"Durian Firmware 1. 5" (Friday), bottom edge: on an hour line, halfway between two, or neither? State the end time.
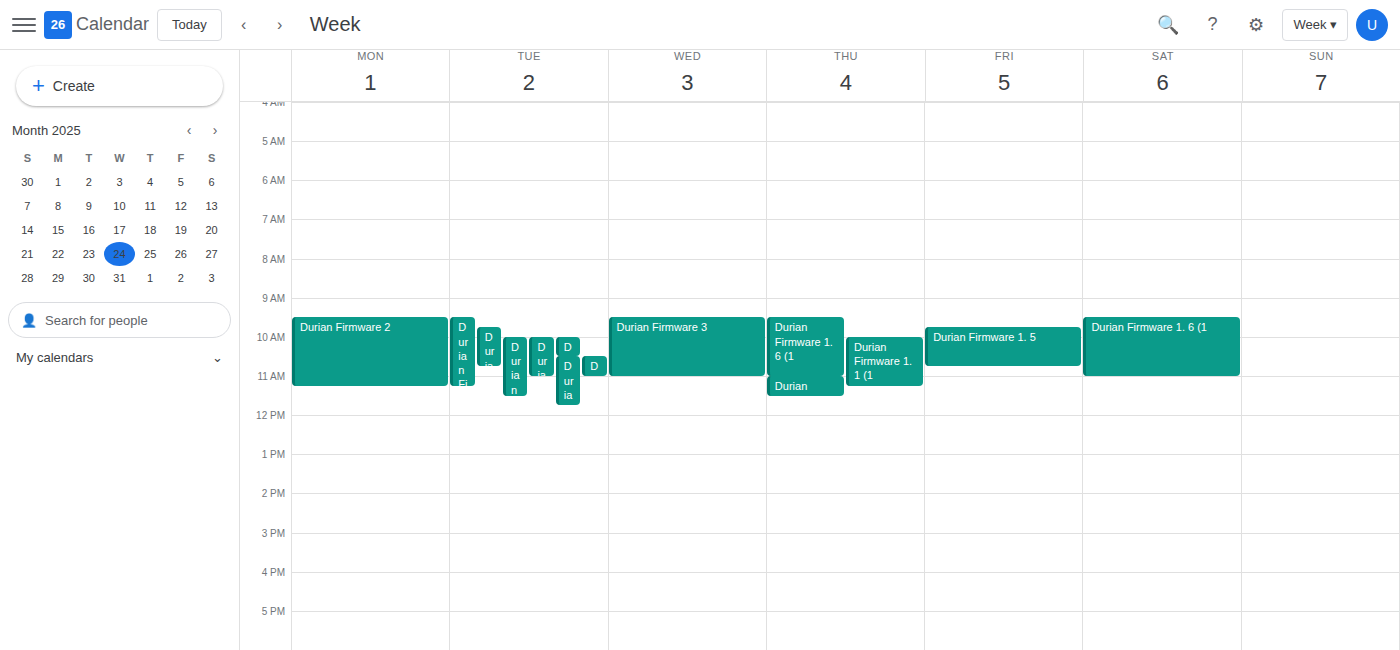
10:45 -- neither: three quarters of the way from the 10:00 line to the 11:00 line.